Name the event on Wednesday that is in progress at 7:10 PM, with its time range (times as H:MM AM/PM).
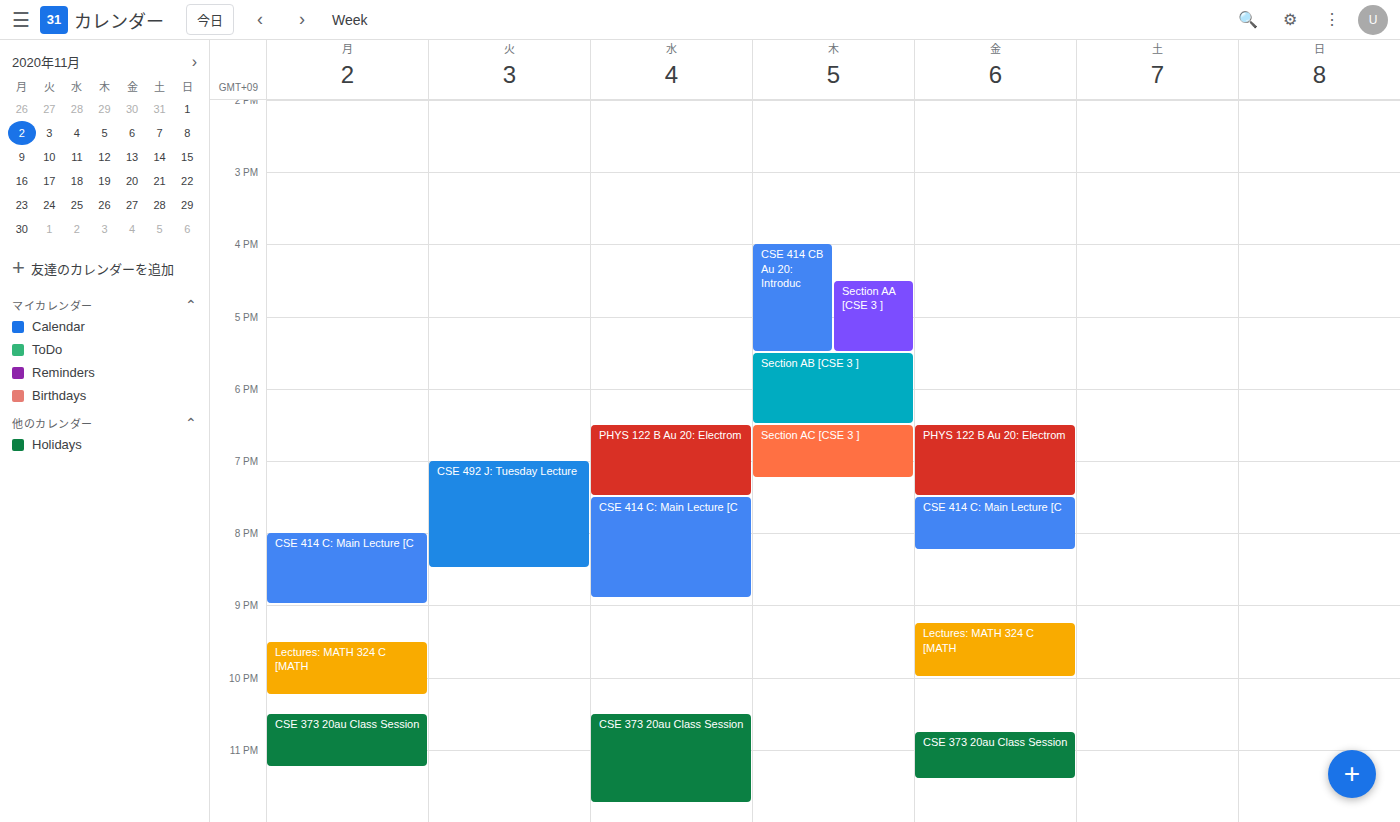
"PHYS 122 B Au 20: Electrom", 6:30 PM to 7:30 PM